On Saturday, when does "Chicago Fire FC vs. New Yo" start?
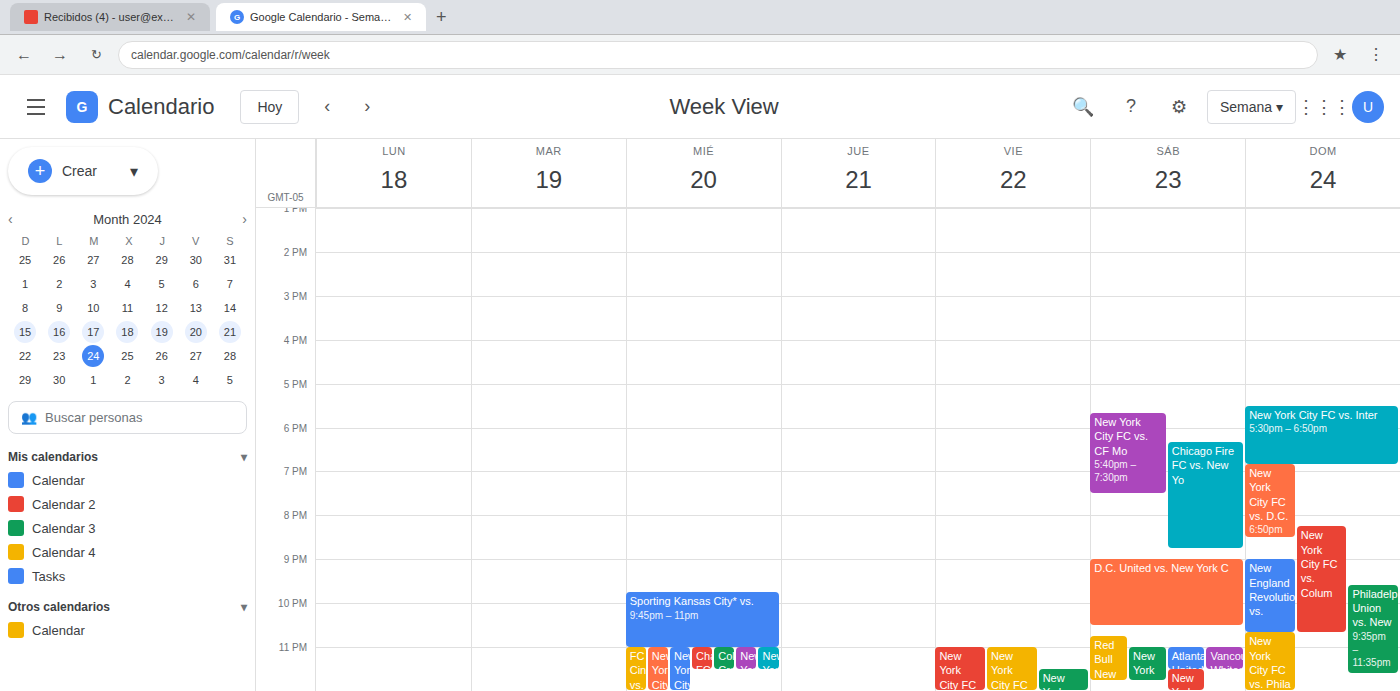
6:20 PM